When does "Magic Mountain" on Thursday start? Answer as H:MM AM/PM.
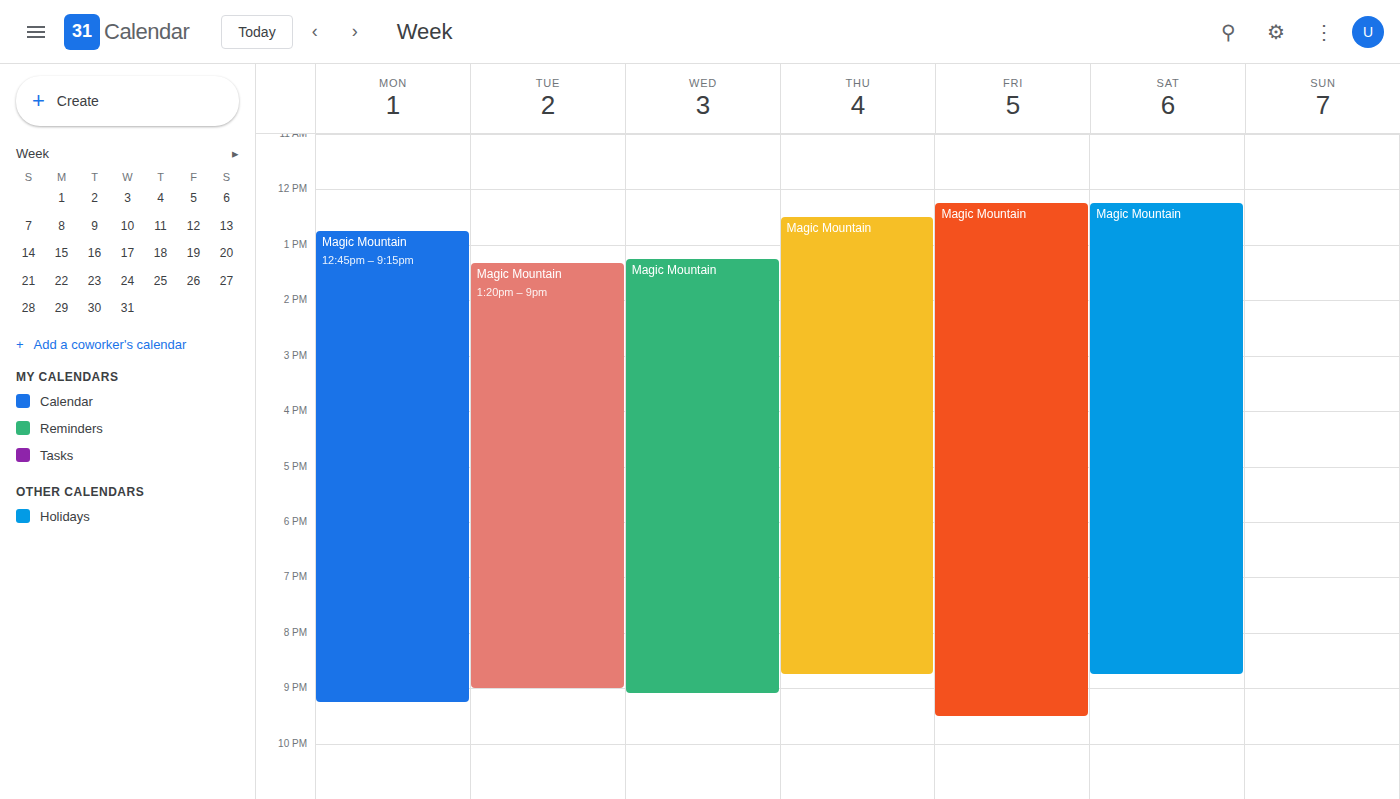
12:30 PM